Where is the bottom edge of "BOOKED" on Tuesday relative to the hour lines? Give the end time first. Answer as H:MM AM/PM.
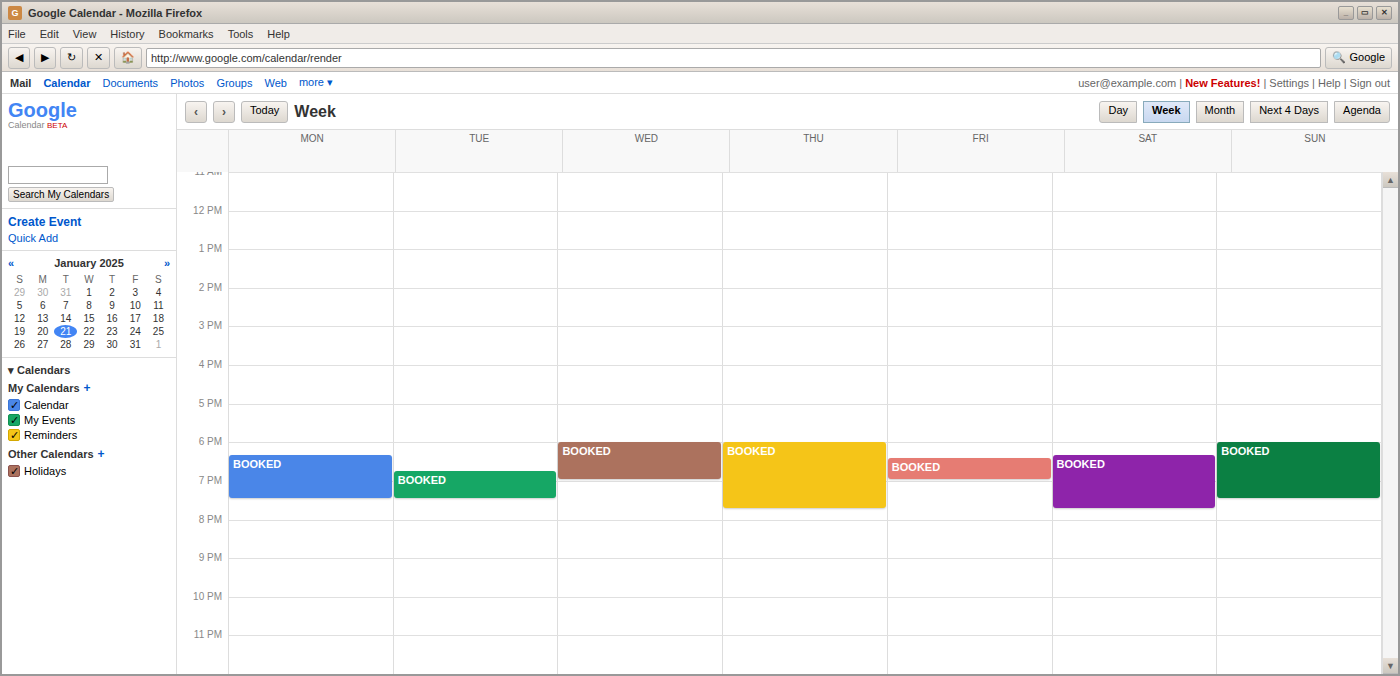
7:30 PM -- halfway between the 7 PM and 8 PM lines.